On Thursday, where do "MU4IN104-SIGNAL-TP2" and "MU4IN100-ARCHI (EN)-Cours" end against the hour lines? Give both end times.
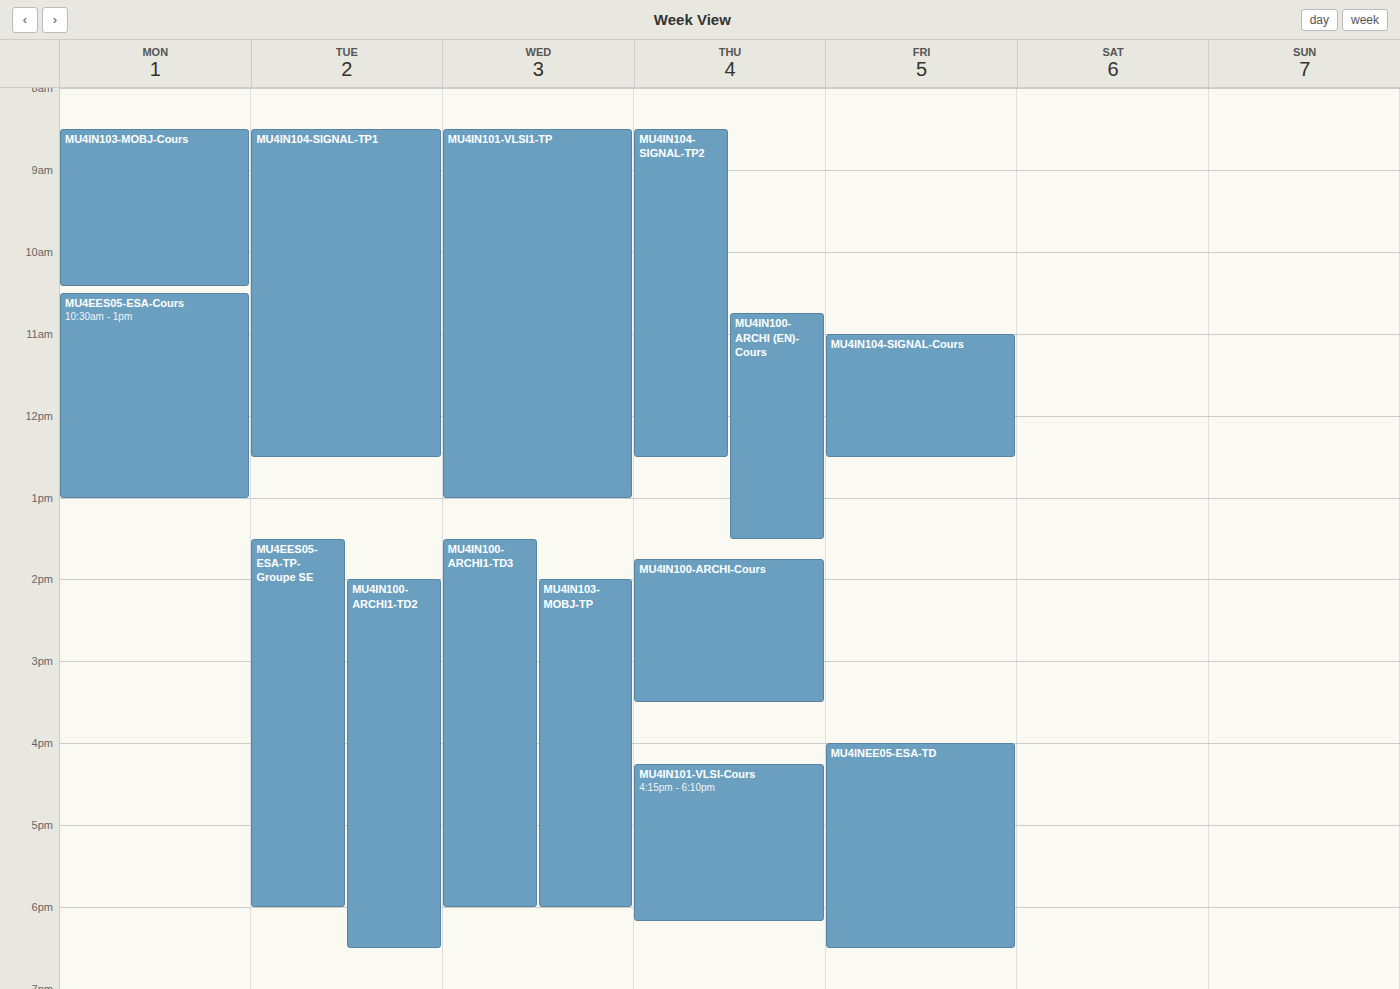
"MU4IN104-SIGNAL-TP2": 12:30 PM, halfway between the 12 PM and 1 PM lines. "MU4IN100-ARCHI (EN)-Cours": 1:30 PM, halfway between the 1 PM and 2 PM lines.